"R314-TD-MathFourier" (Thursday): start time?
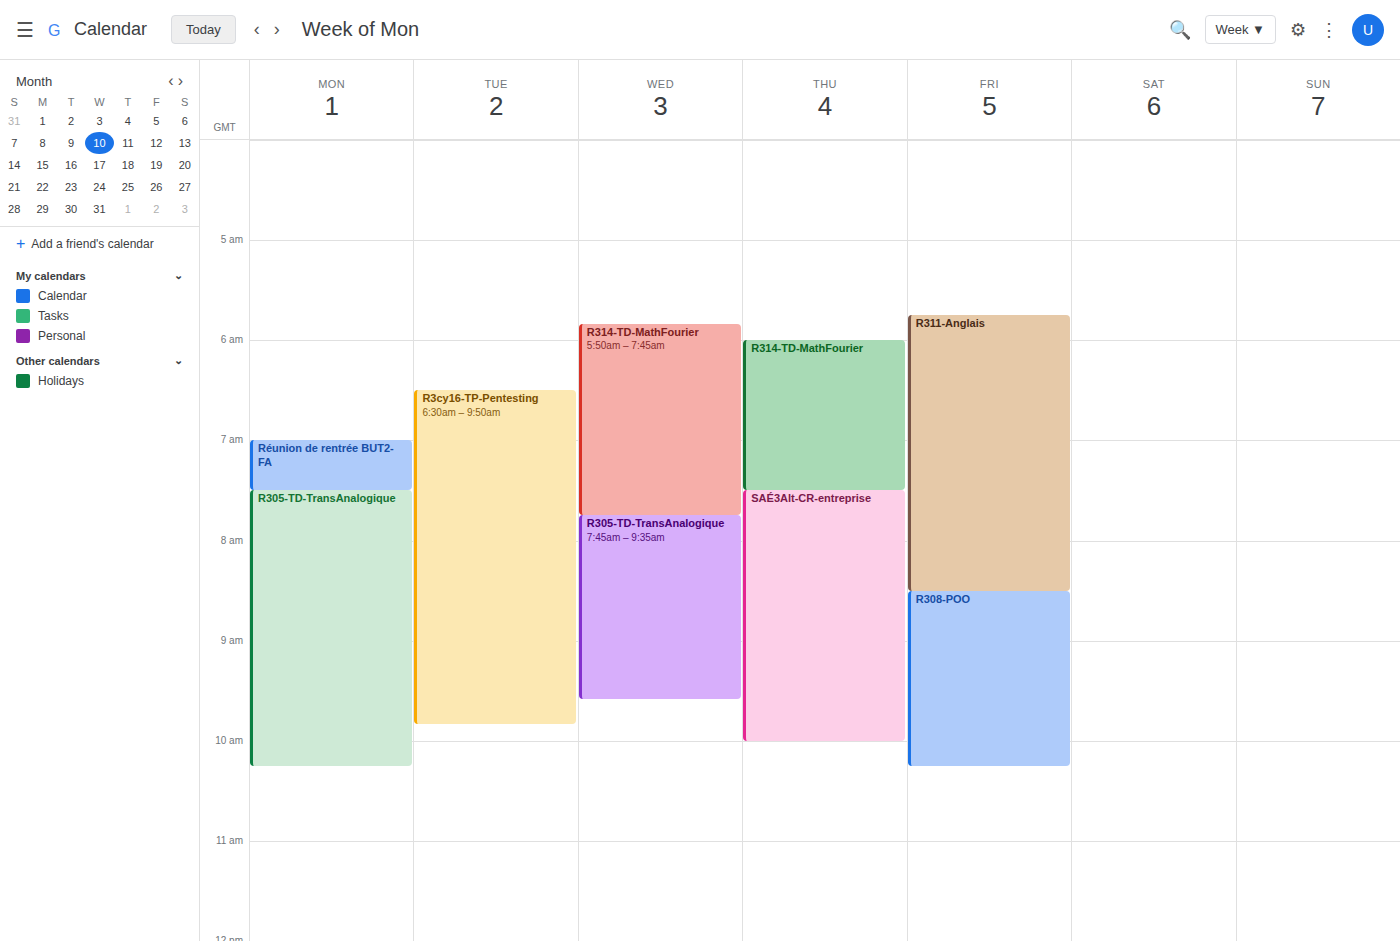
6:00 AM